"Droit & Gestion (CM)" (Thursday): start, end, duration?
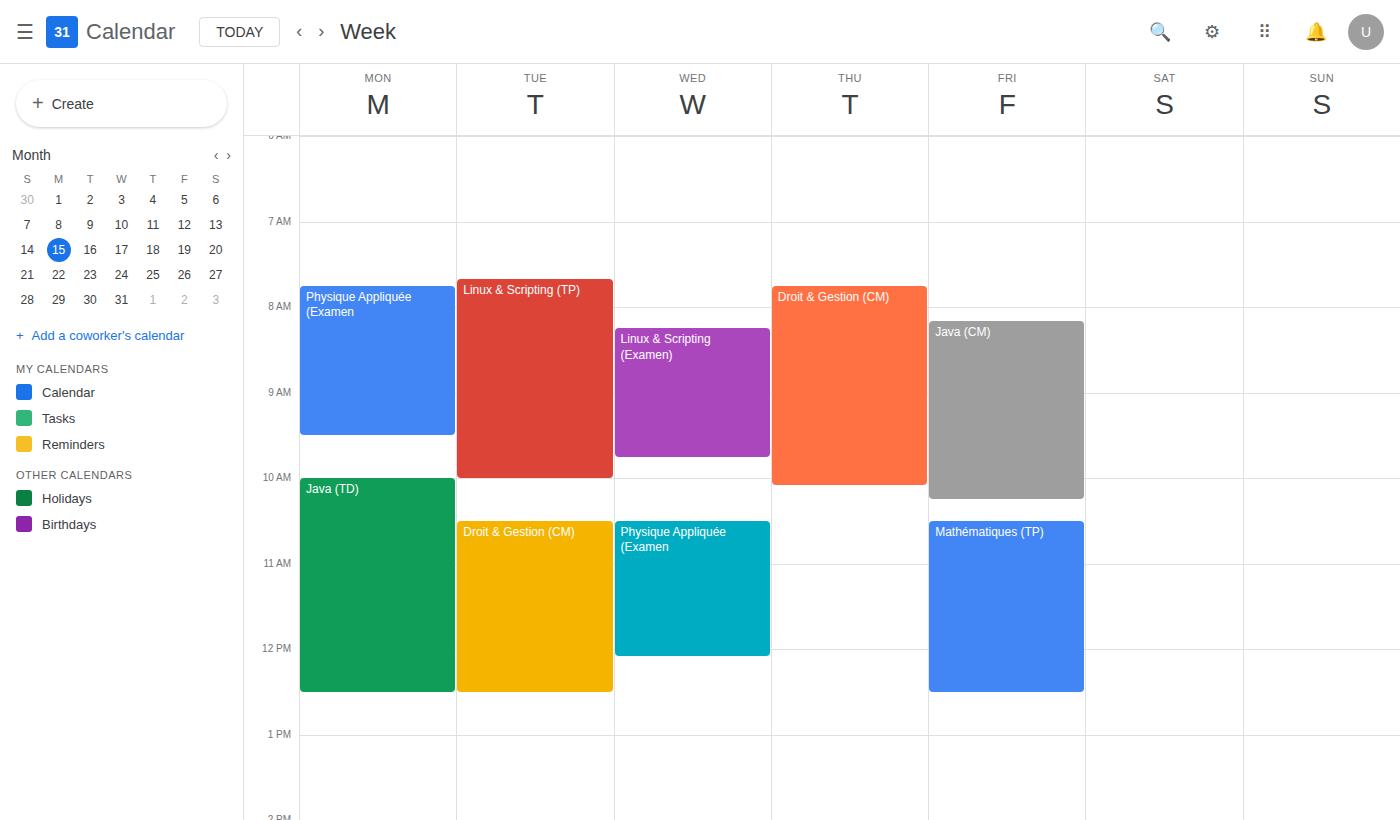
7:45 AM to 10:05 AM, 2 hours 20 minutes